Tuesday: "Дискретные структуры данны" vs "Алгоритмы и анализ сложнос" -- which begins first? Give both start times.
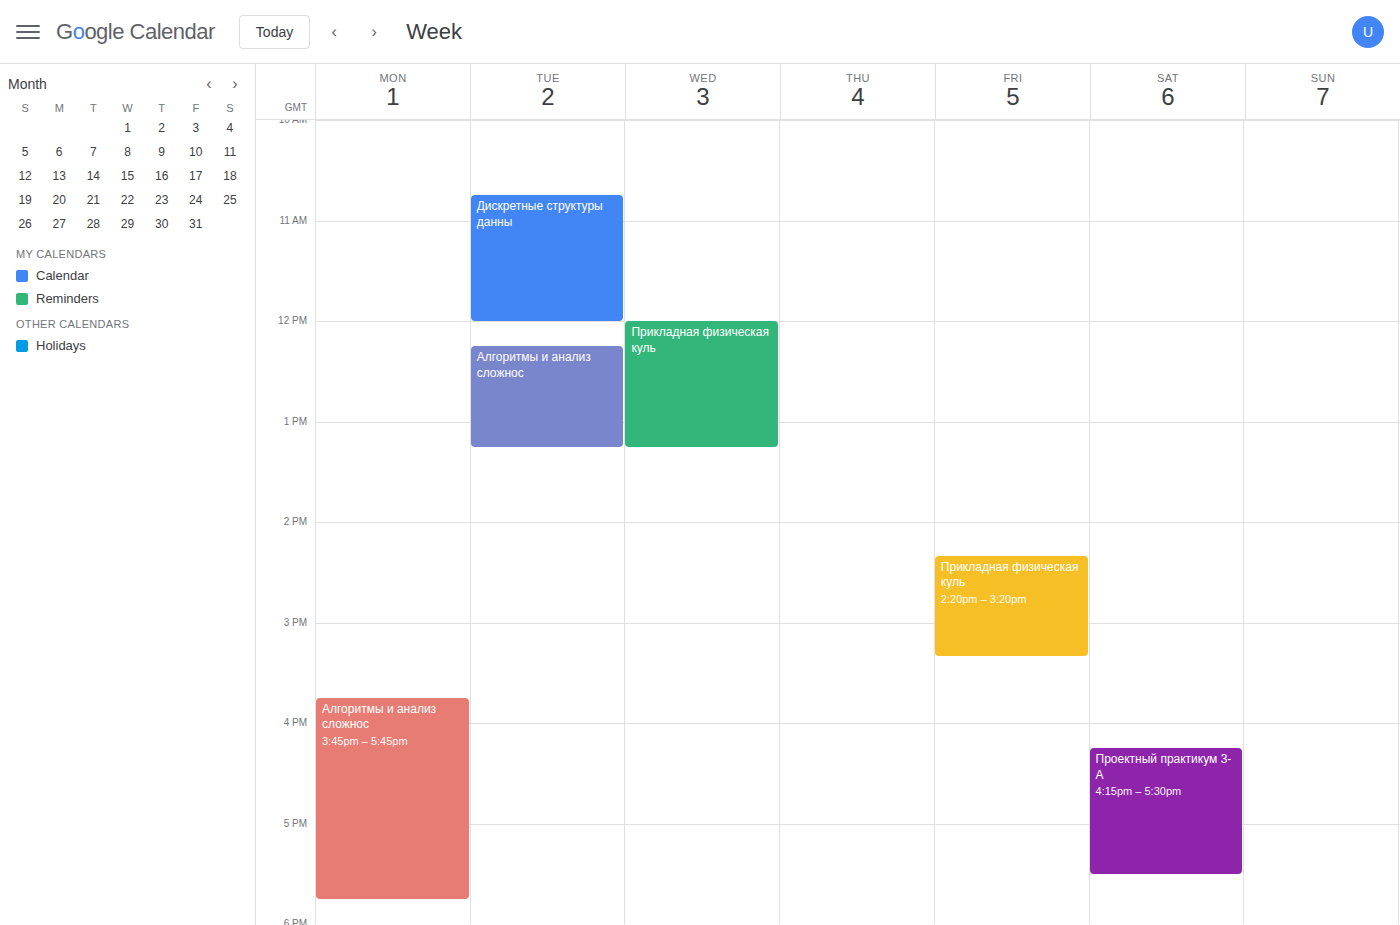
"Дискретные структуры данны" 10:45 AM; "Алгоритмы и анализ сложнос" 12:15 PM.